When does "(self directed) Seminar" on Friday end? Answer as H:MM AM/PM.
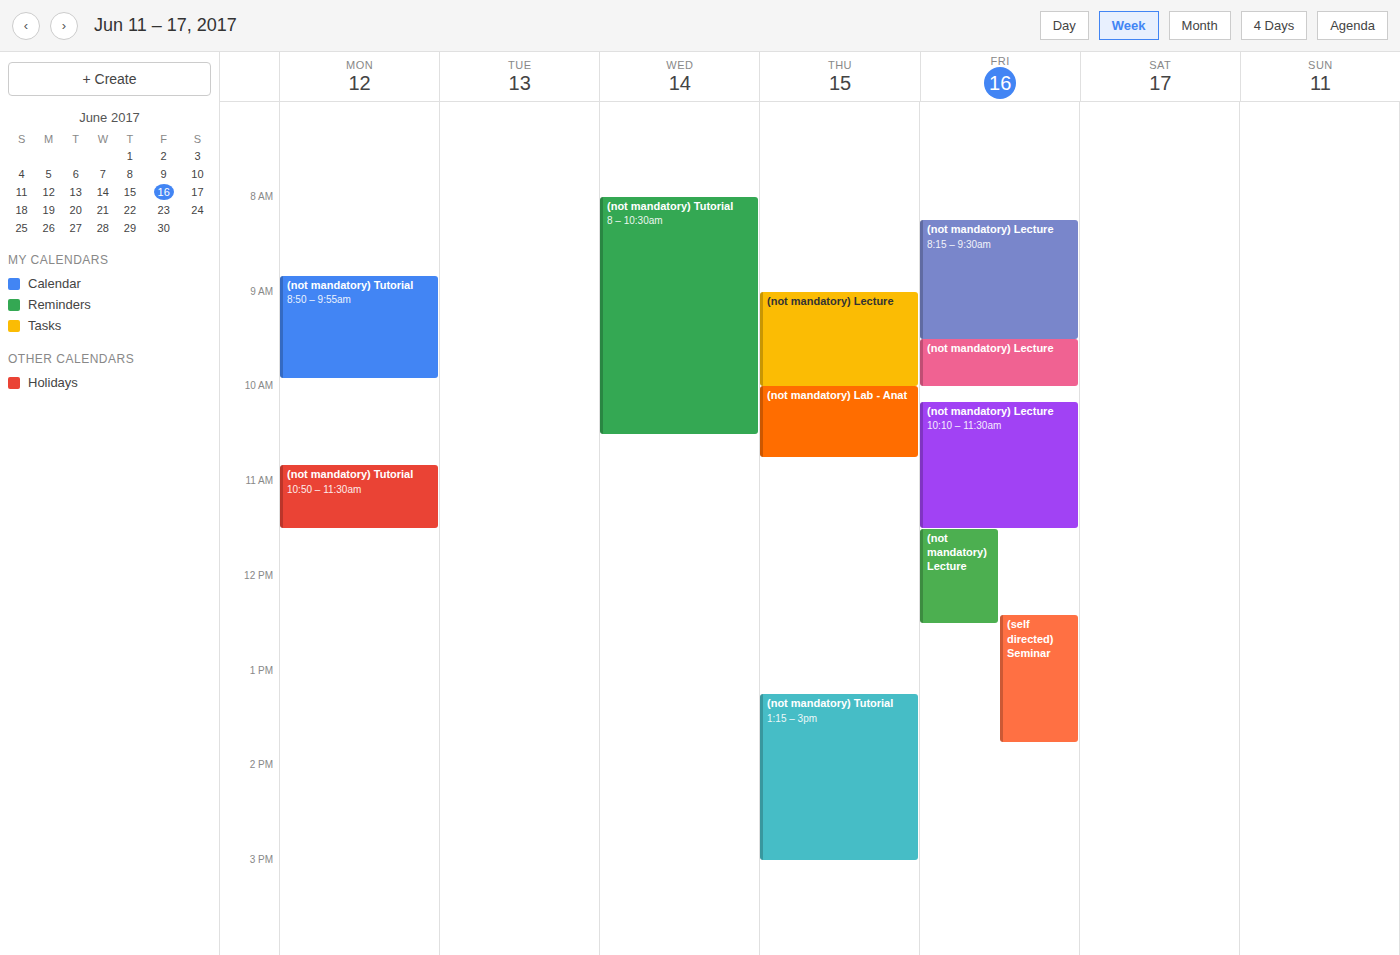
1:45 PM